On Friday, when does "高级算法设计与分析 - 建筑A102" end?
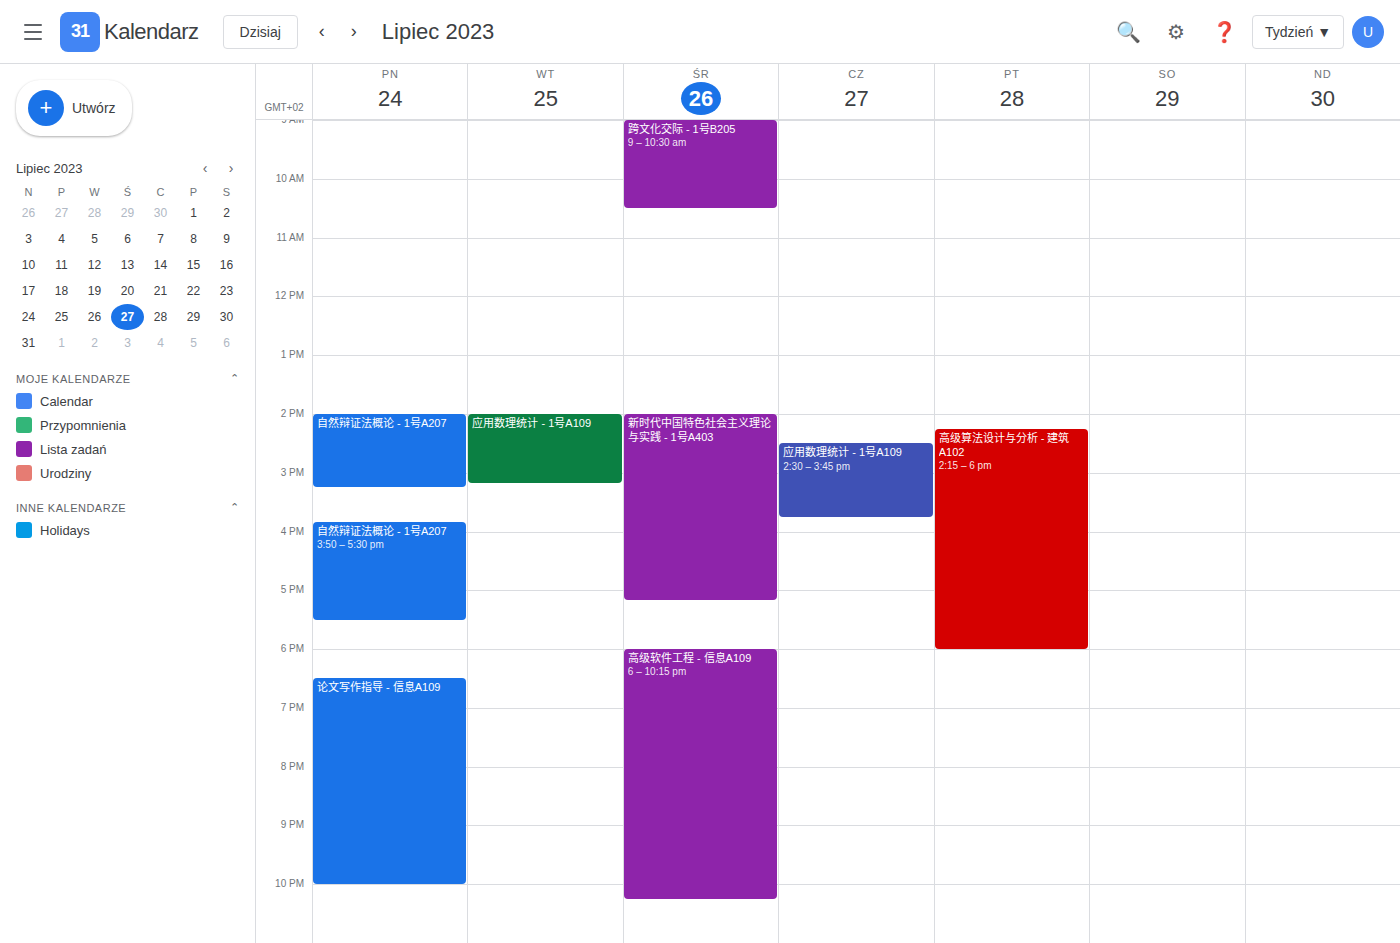
6:00 PM